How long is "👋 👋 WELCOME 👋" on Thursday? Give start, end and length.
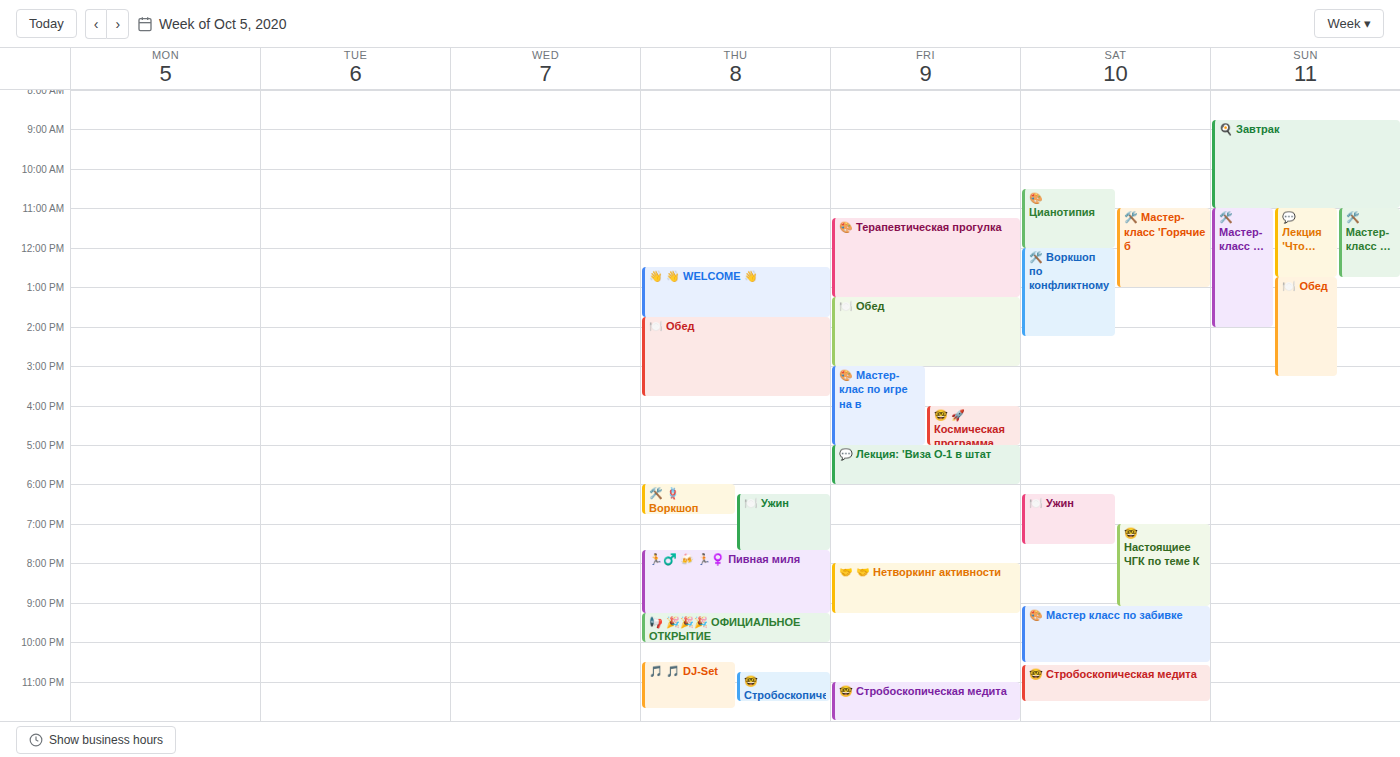
12:30 PM to 1:45 PM, 1 hour 15 minutes